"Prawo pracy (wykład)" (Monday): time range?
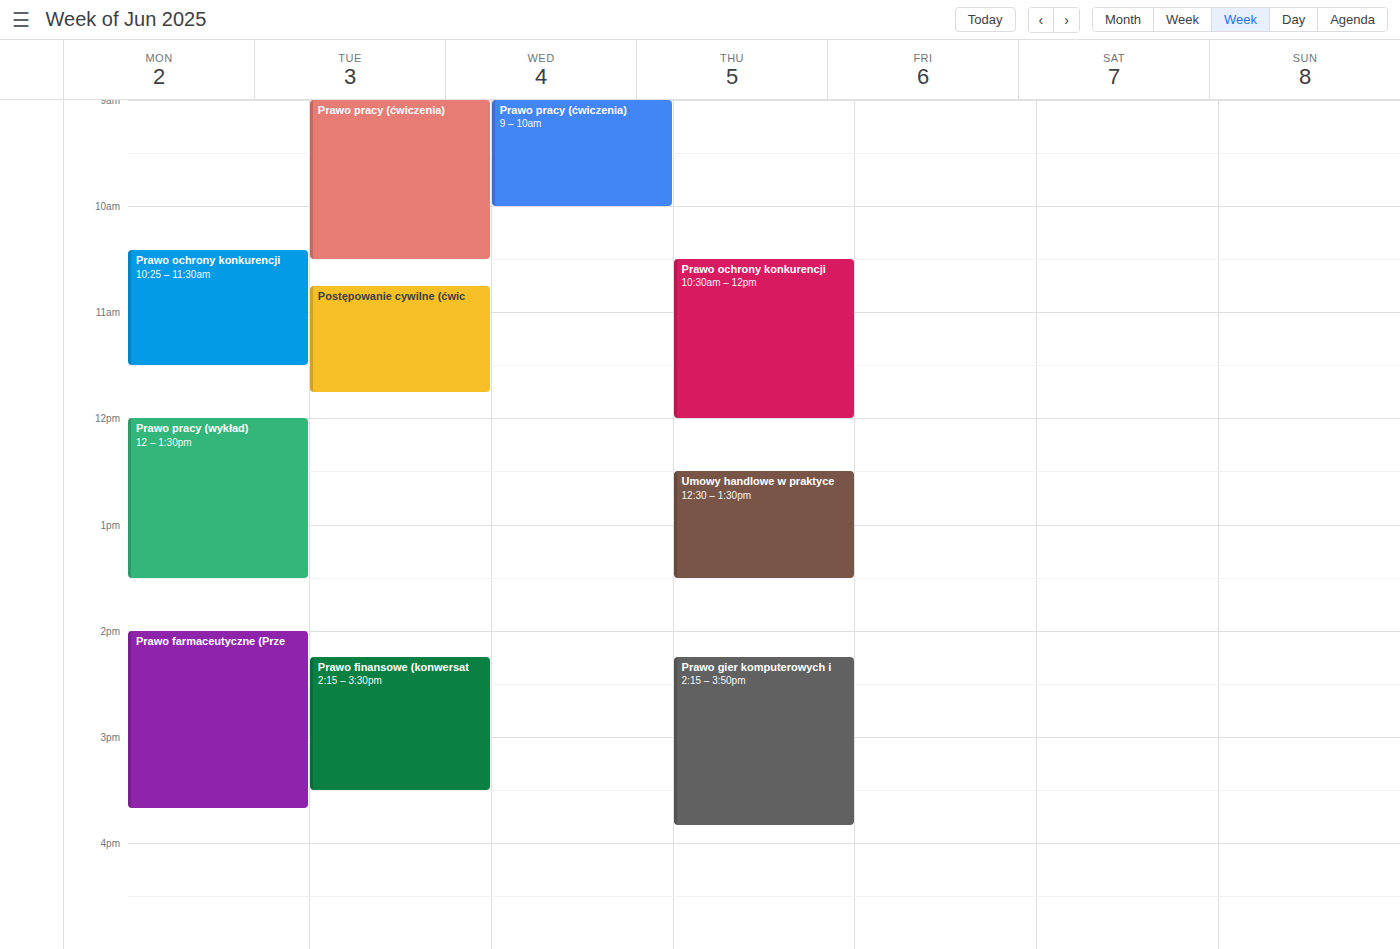
12:00 PM to 1:30 PM